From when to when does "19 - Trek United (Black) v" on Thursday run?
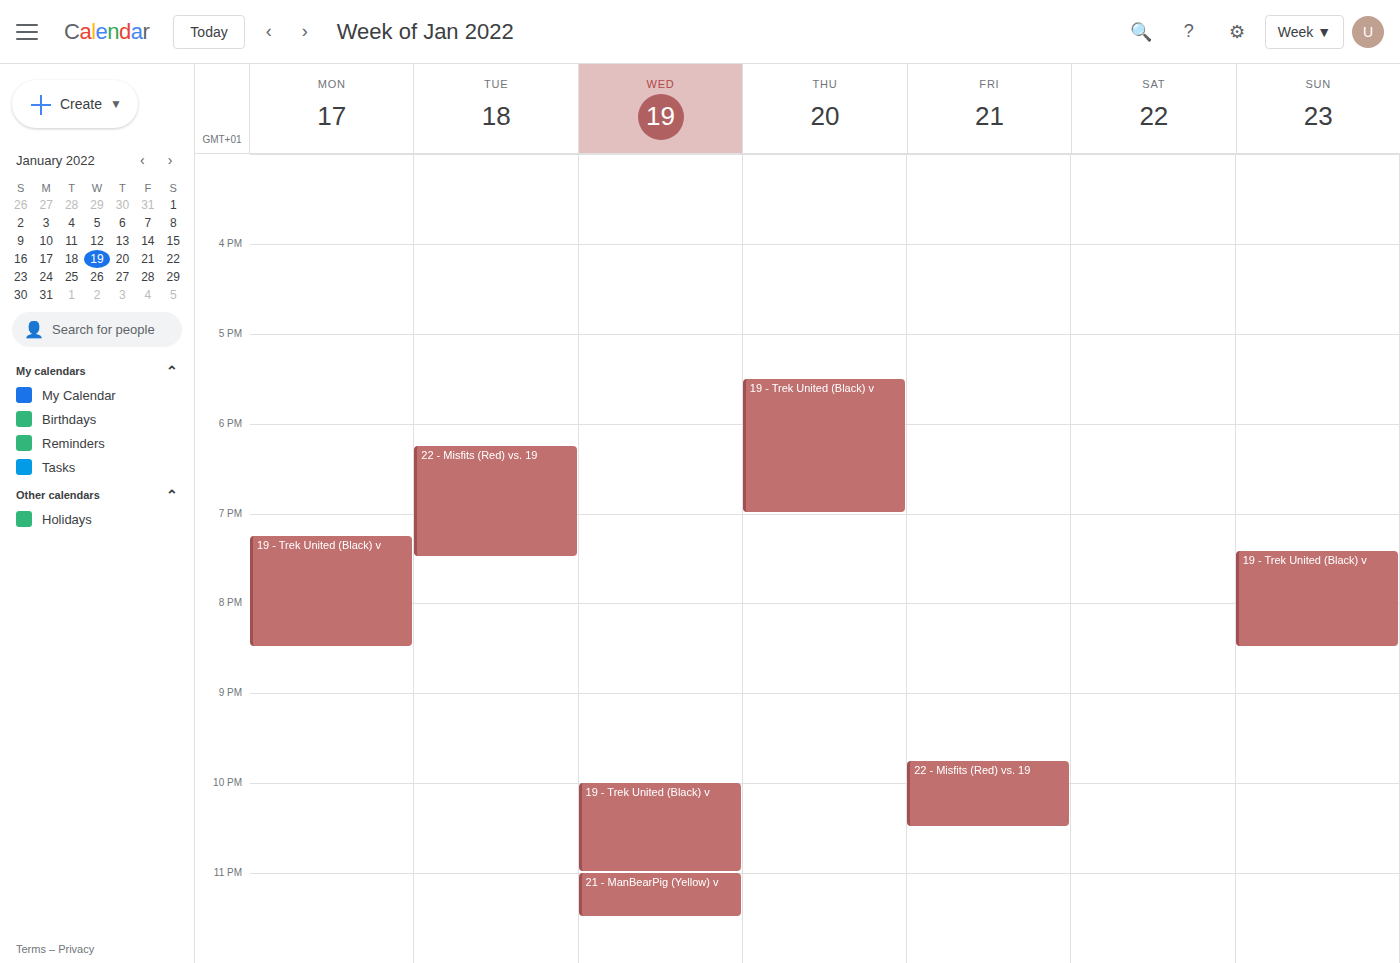
5:30 PM to 7:00 PM